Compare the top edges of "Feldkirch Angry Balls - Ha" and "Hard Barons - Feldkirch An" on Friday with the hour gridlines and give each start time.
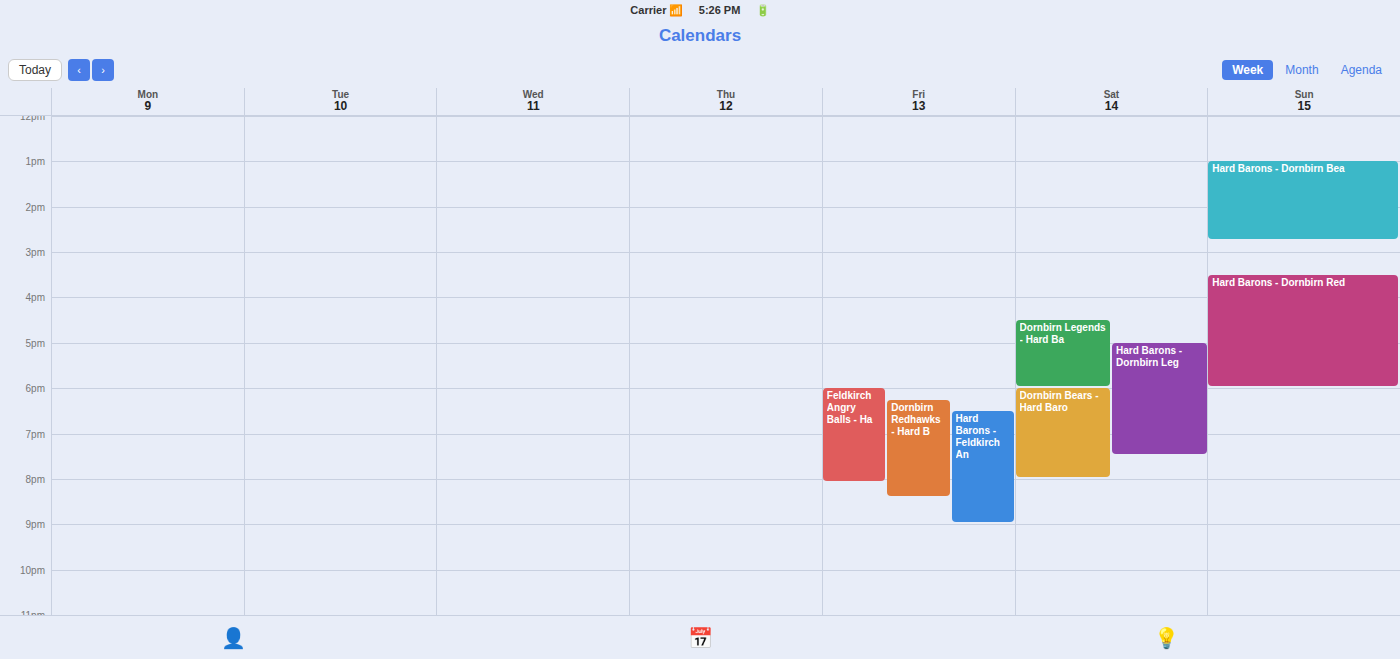
"Feldkirch Angry Balls - Ha": 6:00 PM, exactly on the 6 PM line. "Hard Barons - Feldkirch An": 6:30 PM, halfway between the 6 PM and 7 PM lines.